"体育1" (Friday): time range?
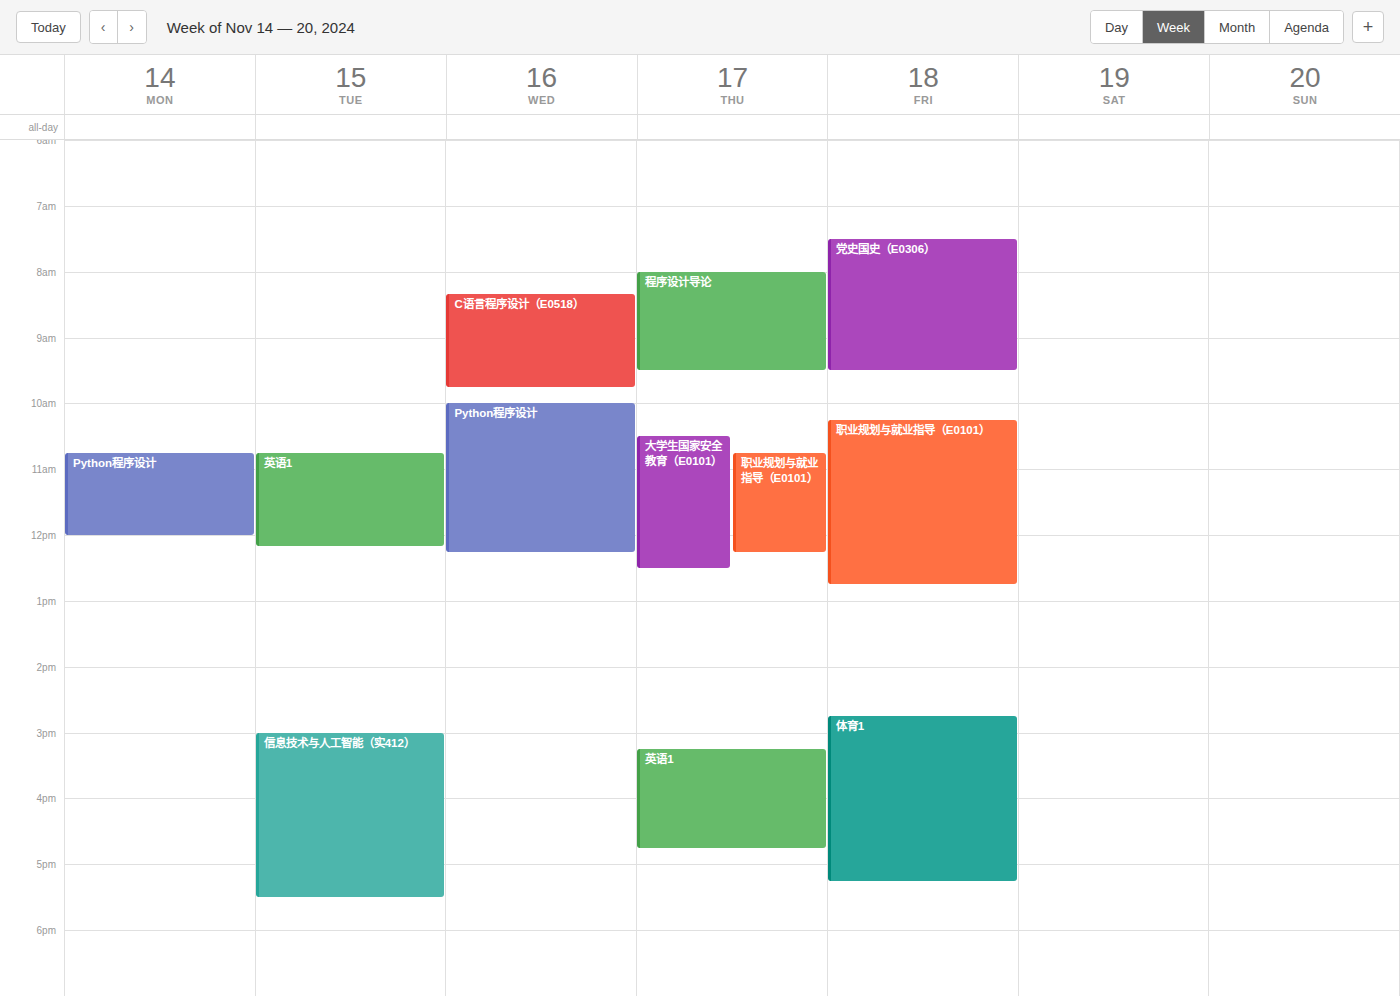
2:45 PM to 5:15 PM